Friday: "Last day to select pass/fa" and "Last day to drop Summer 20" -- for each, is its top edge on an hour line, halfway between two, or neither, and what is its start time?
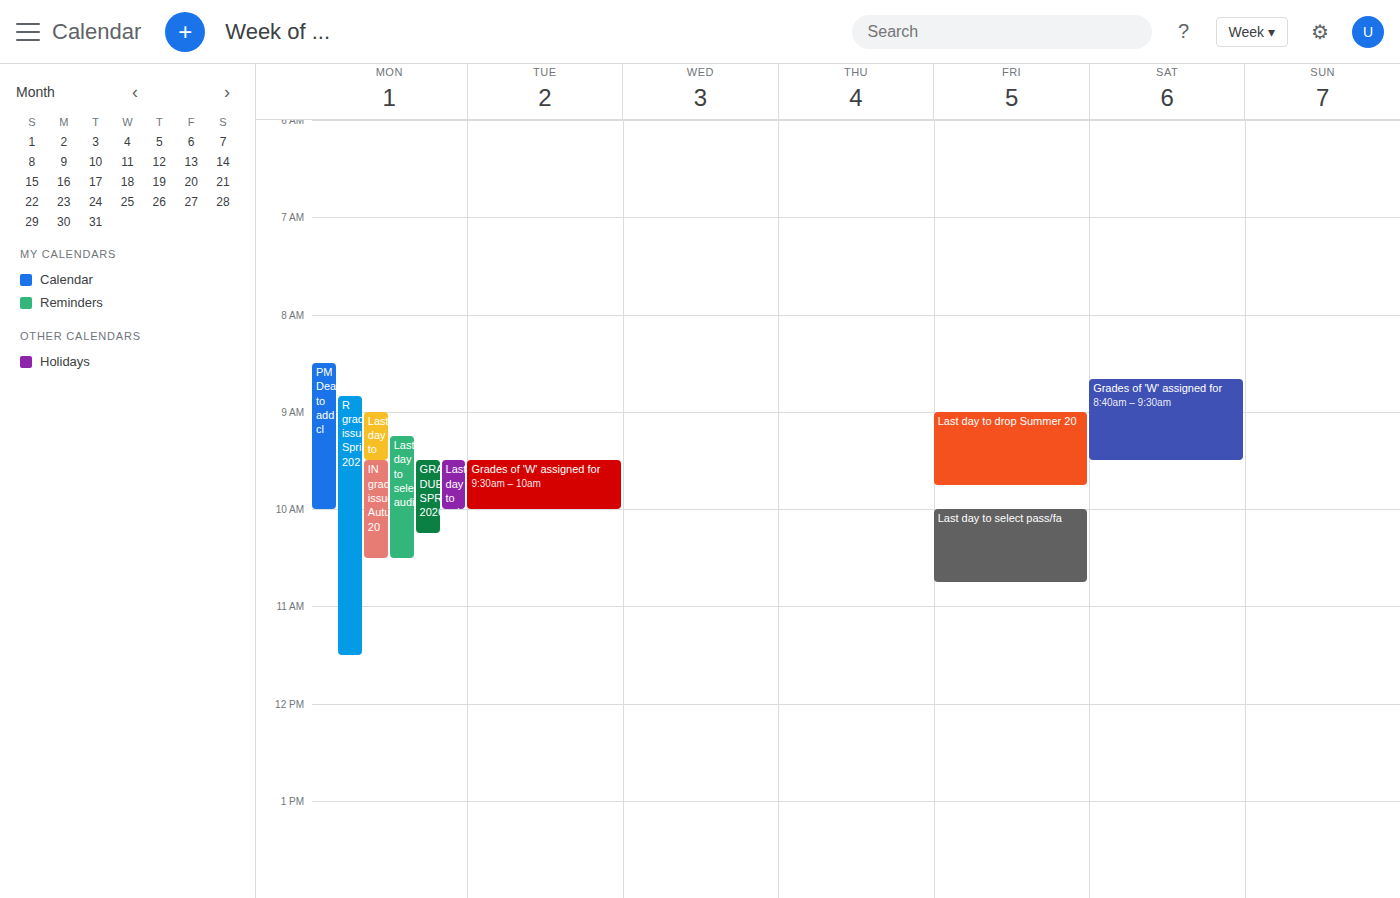
"Last day to select pass/fa": 10:00, exactly on the 10:00 line. "Last day to drop Summer 20": 09:00, exactly on the 09:00 line.